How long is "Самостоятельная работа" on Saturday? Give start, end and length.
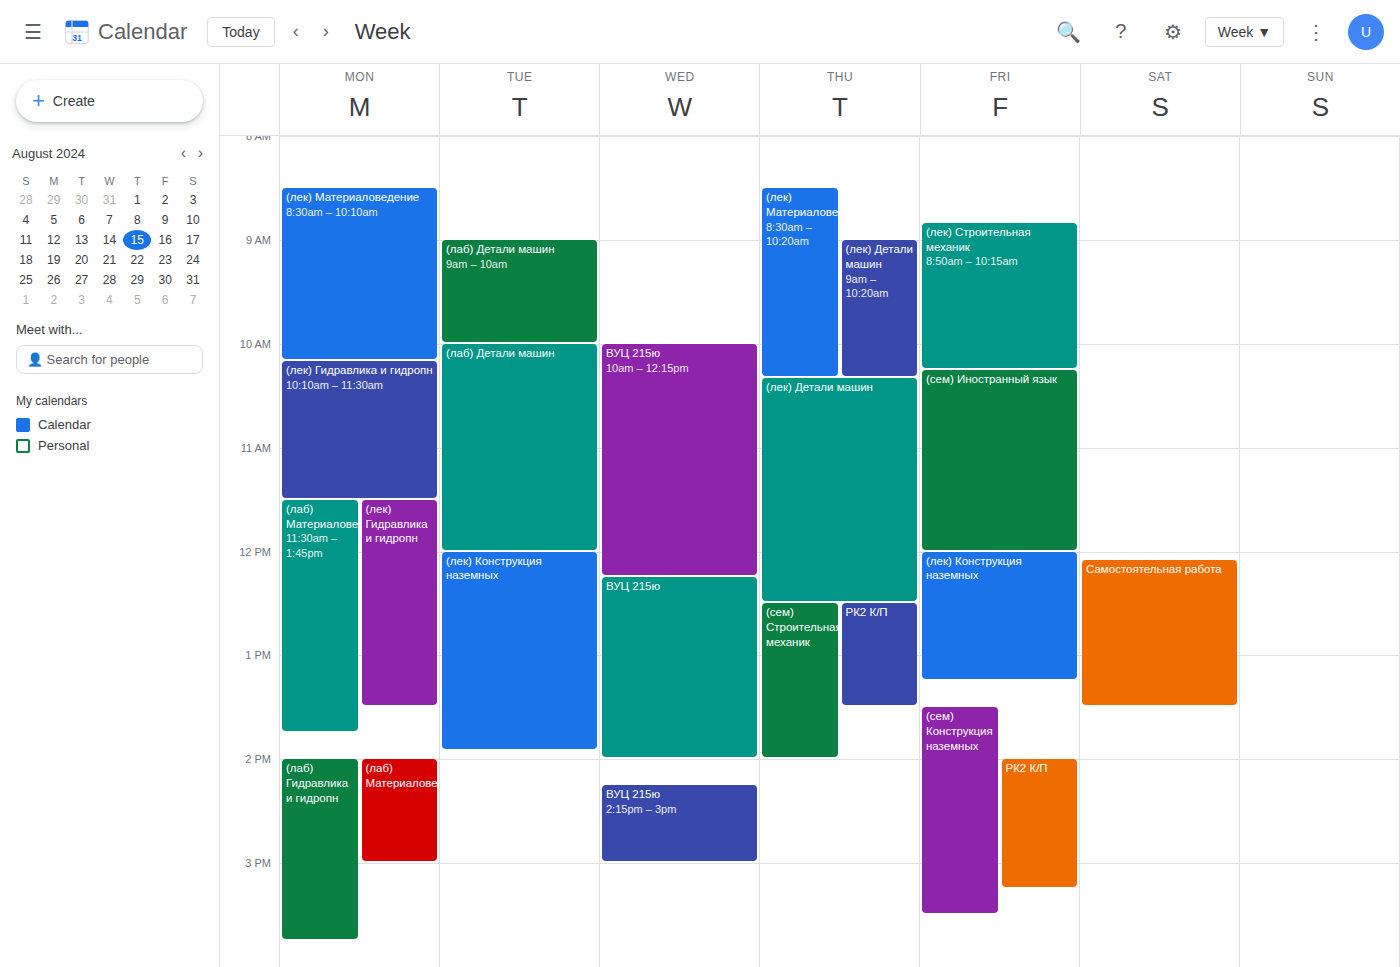
12:05 PM to 1:30 PM, 1 hour 25 minutes